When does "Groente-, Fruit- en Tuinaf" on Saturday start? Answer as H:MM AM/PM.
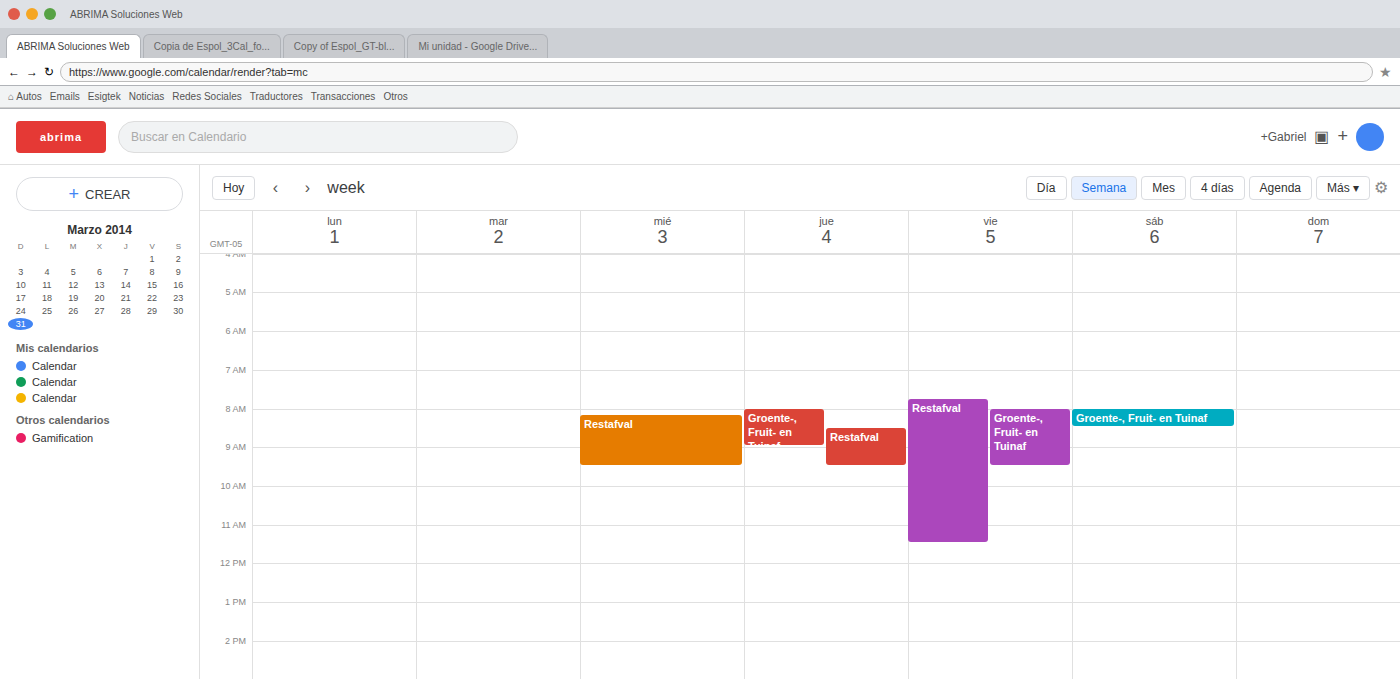
8:00 AM